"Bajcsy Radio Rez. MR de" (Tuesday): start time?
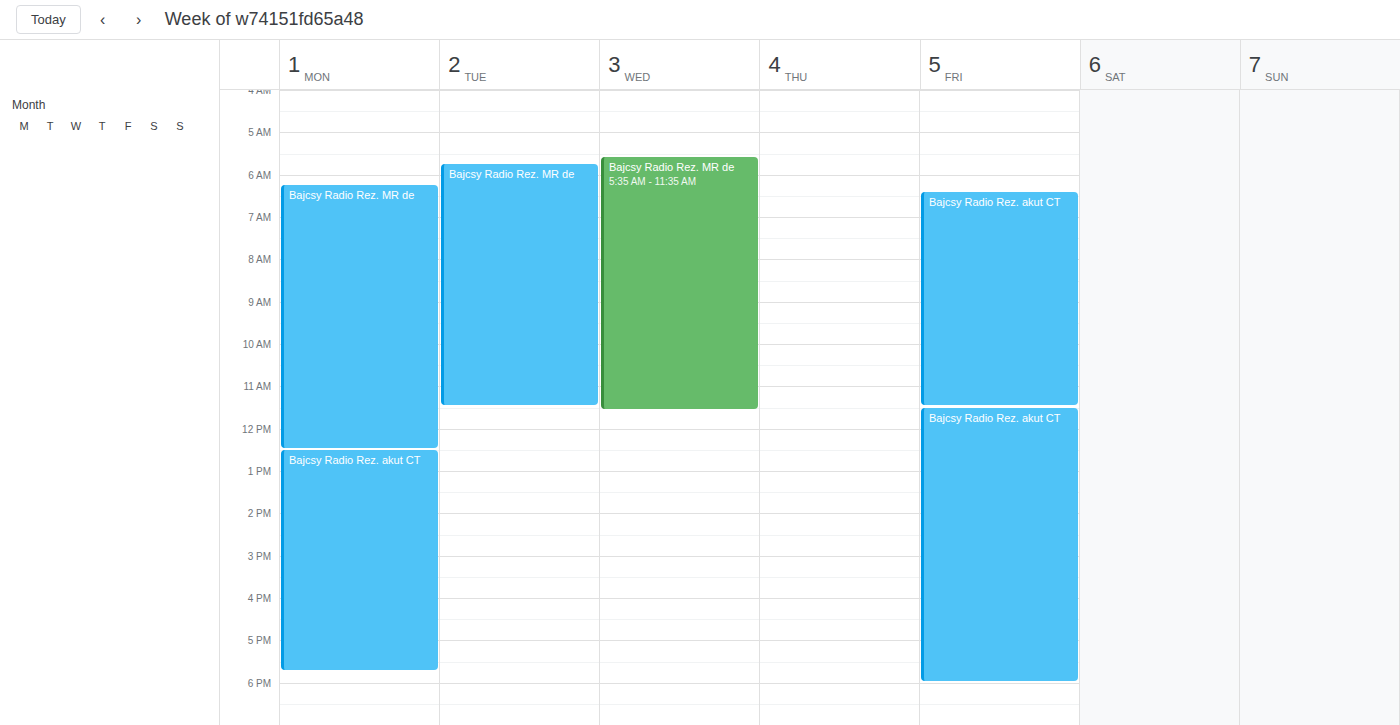
5:45 AM